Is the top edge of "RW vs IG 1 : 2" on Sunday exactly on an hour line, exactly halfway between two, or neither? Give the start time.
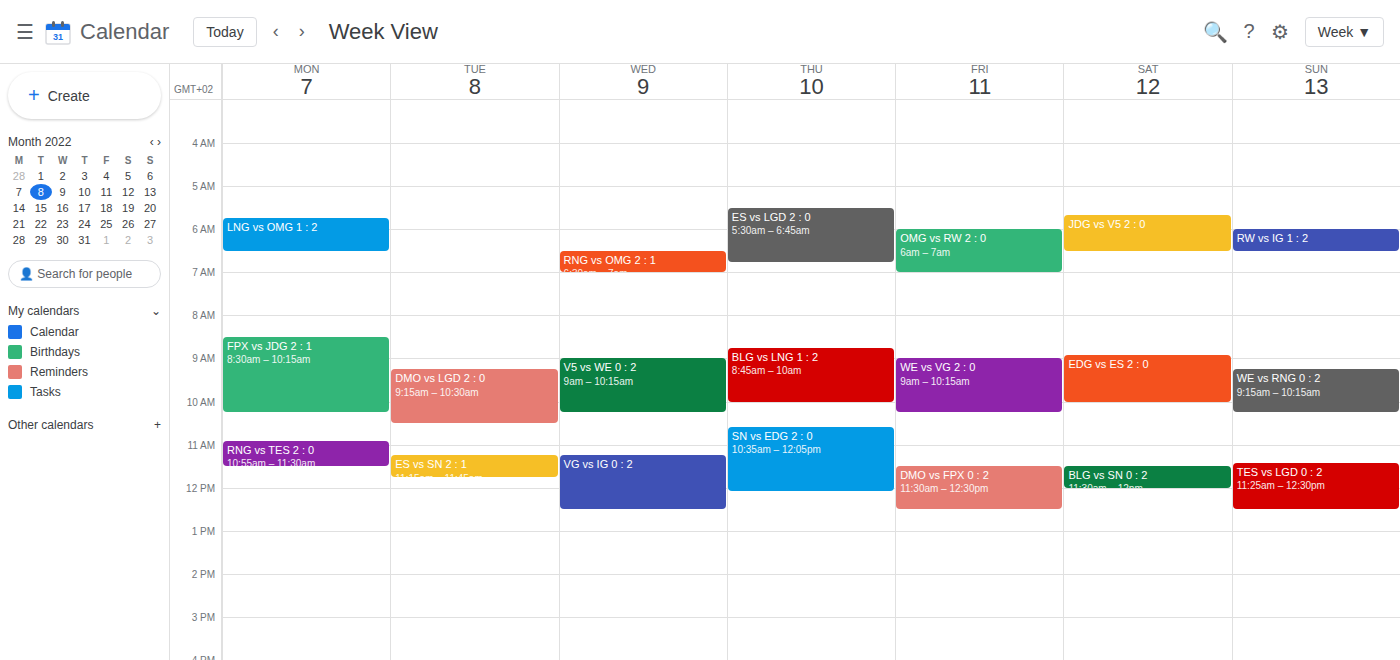
6:00 AM -- exactly on the 6 AM line.